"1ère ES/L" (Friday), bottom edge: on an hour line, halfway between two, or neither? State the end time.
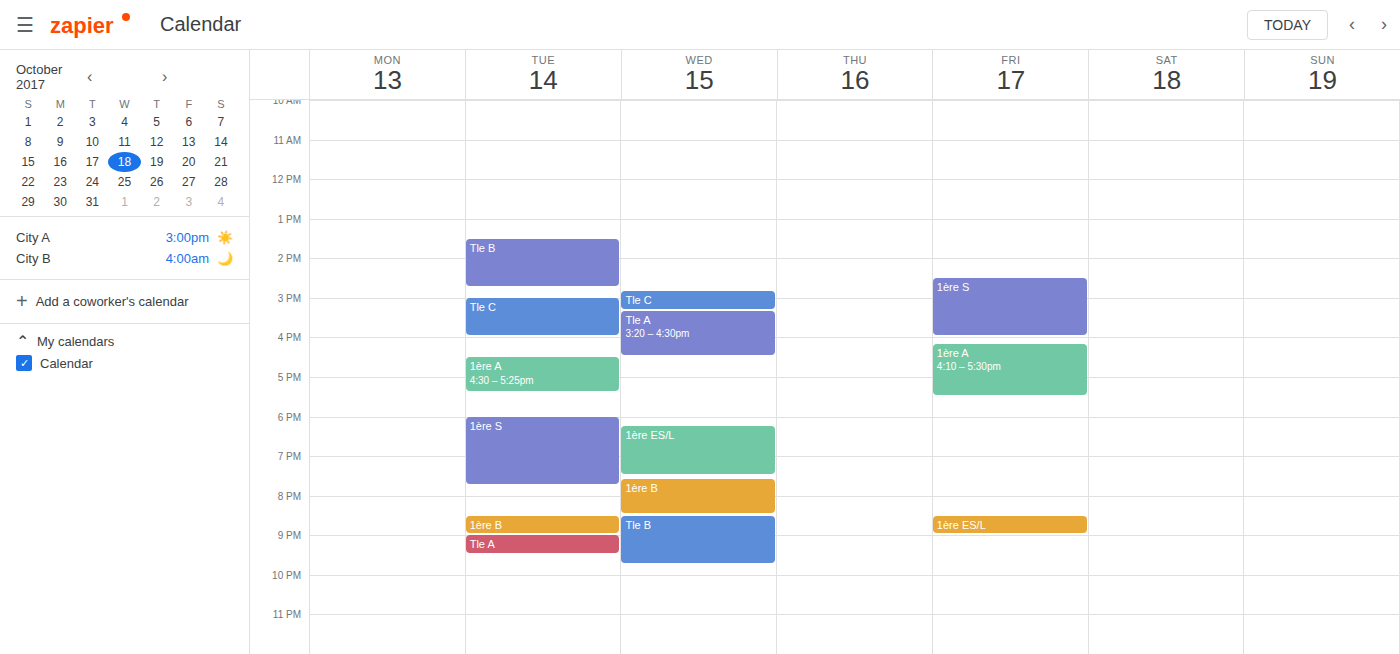
9:00 PM -- exactly on the 9 PM line.